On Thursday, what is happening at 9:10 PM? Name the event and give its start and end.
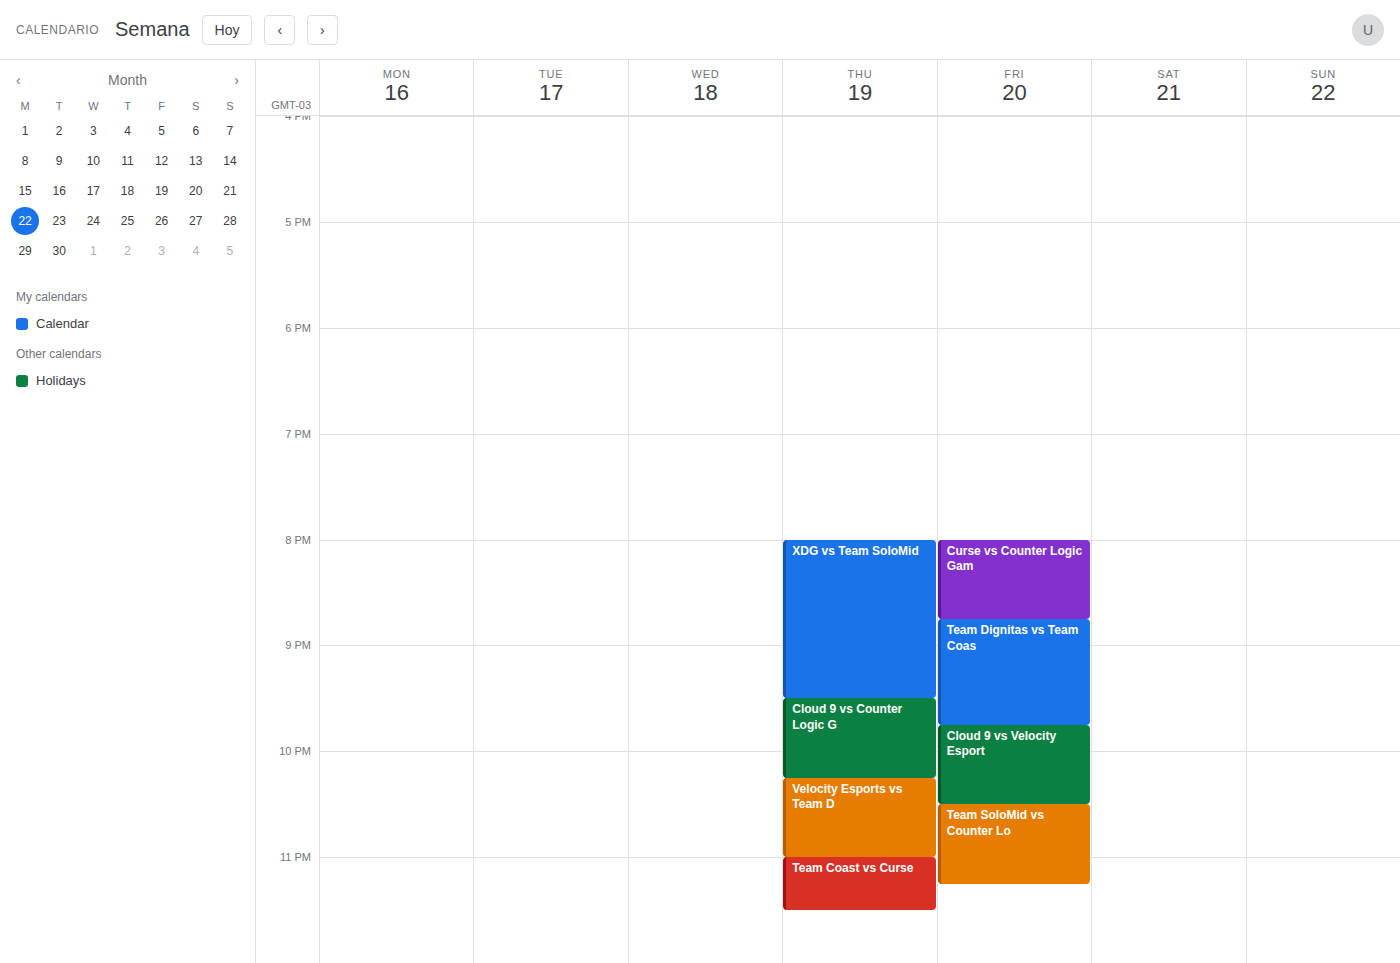
"XDG vs Team SoloMid", 8:00 PM to 9:30 PM